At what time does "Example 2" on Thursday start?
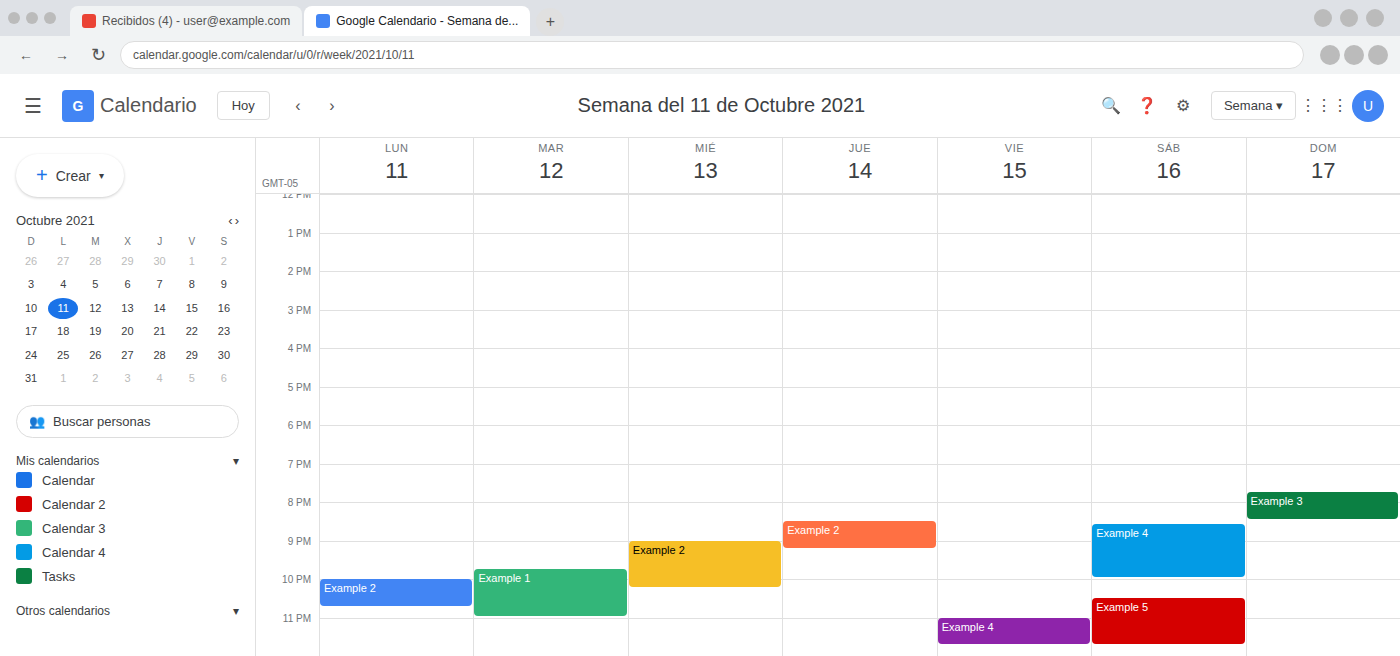
8:30 PM